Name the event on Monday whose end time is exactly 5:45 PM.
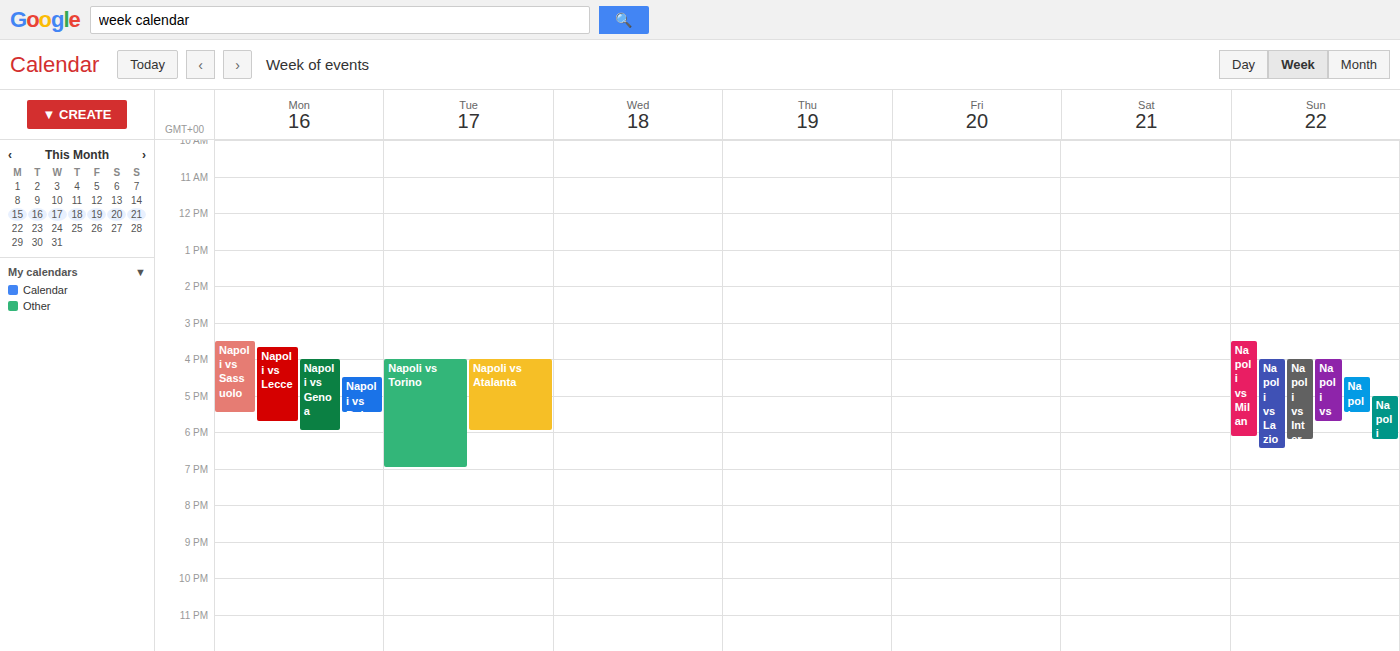
"Napoli vs Lecce"